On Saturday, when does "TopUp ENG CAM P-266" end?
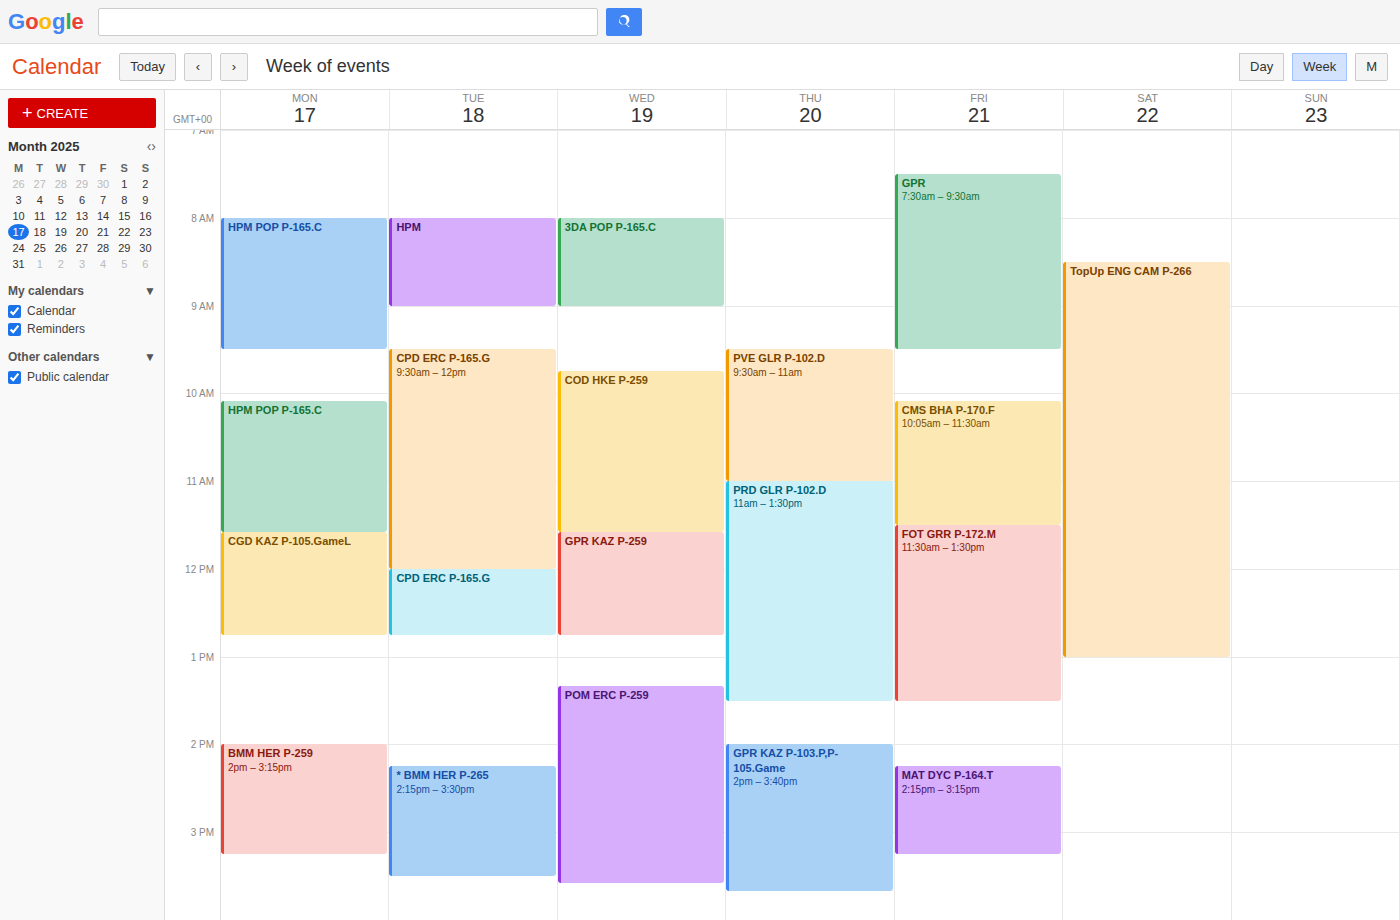
1:00 PM